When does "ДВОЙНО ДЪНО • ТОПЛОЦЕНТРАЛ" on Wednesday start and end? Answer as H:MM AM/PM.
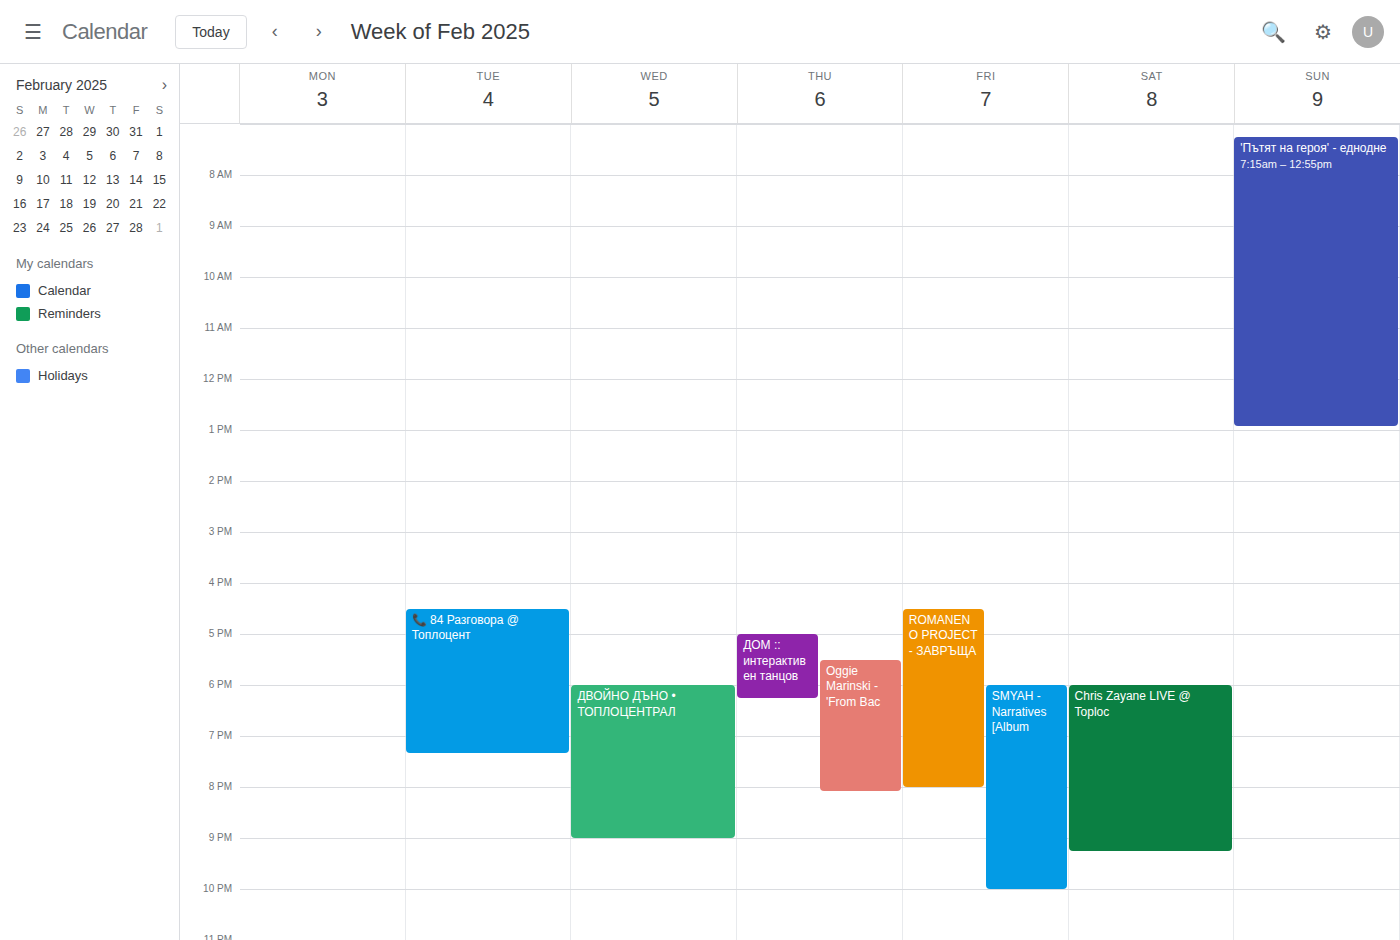
6:00 PM to 9:00 PM